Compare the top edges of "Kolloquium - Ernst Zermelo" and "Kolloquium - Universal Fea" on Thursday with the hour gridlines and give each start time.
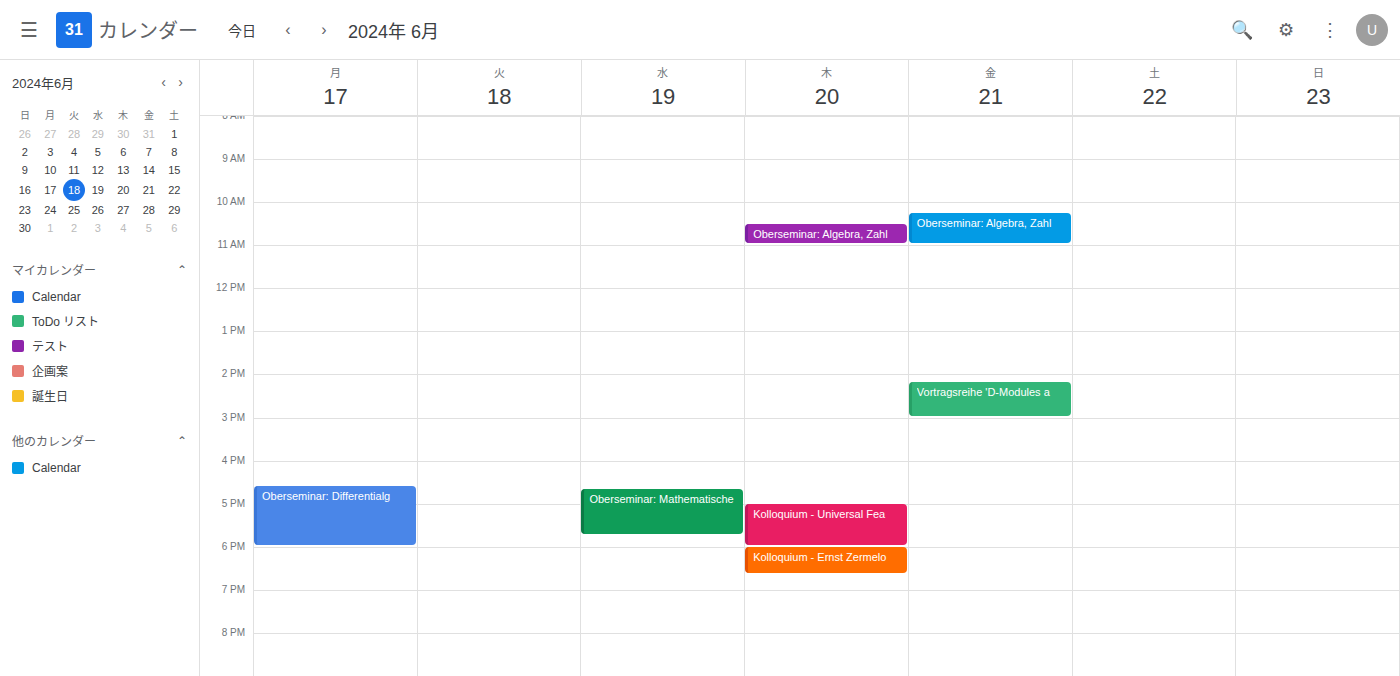
"Kolloquium - Ernst Zermelo": 18:00, exactly on the 18:00 line. "Kolloquium - Universal Fea": 17:00, exactly on the 17:00 line.